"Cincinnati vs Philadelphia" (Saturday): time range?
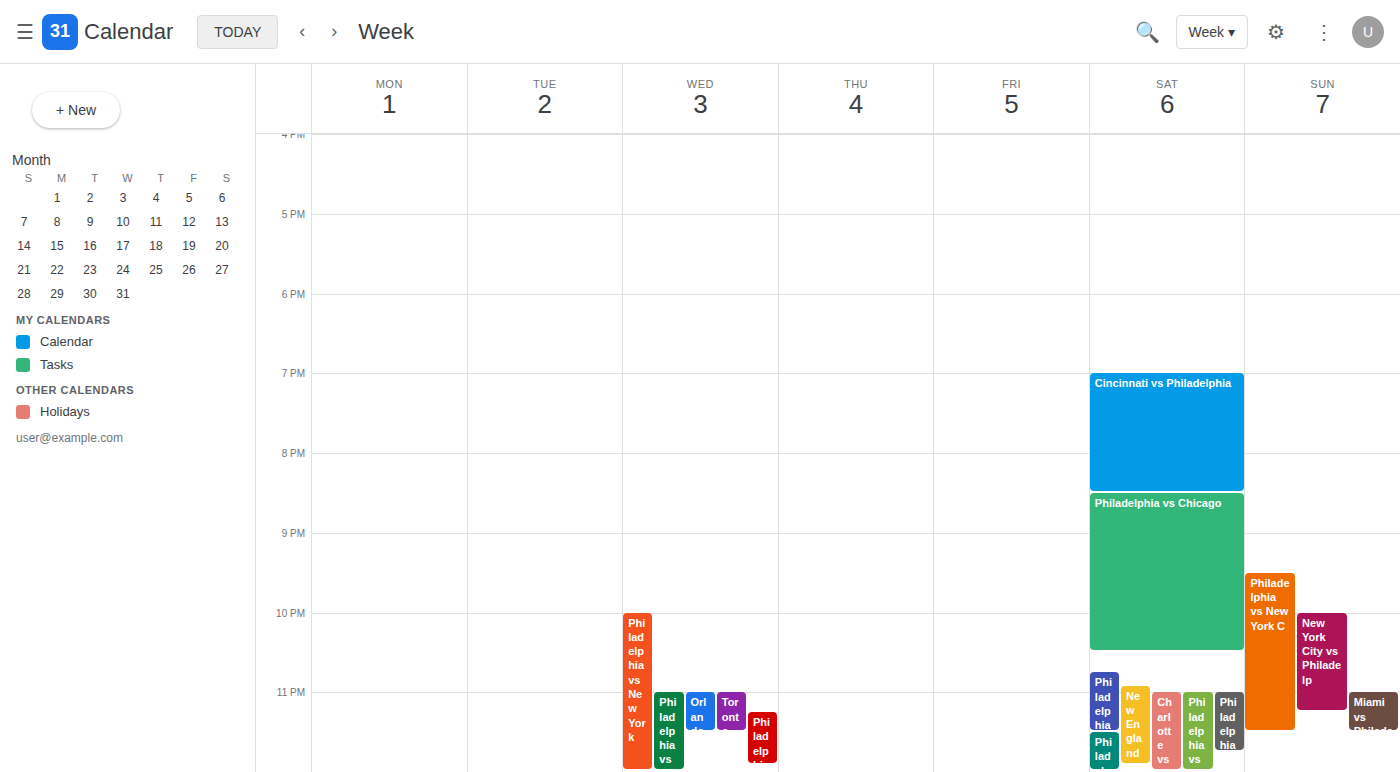
7:00 PM to 8:30 PM